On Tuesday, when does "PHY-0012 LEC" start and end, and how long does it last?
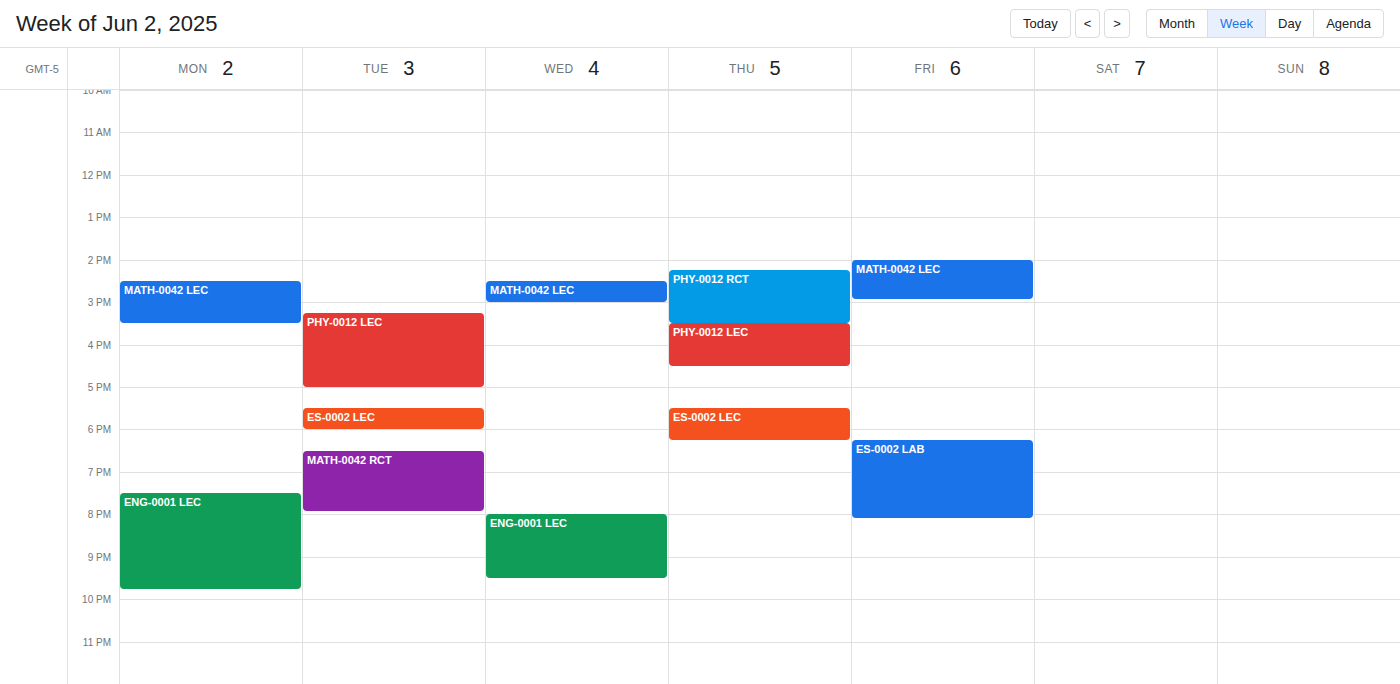
15:15 to 17:00, 1 hour 45 minutes